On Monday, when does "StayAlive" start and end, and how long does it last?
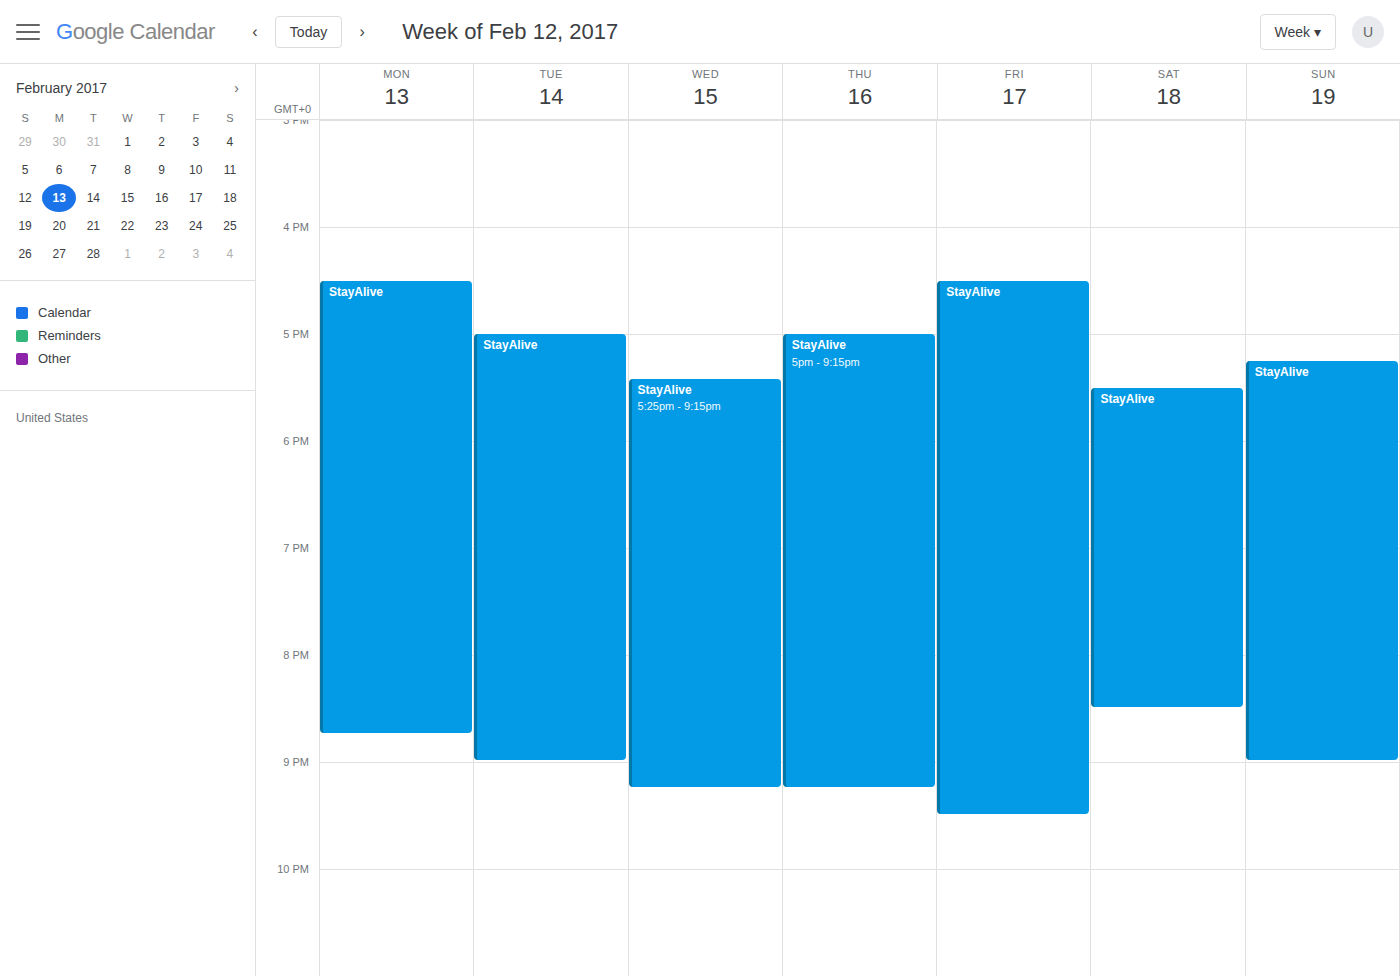
4:30 PM to 8:45 PM, 4 hours 15 minutes